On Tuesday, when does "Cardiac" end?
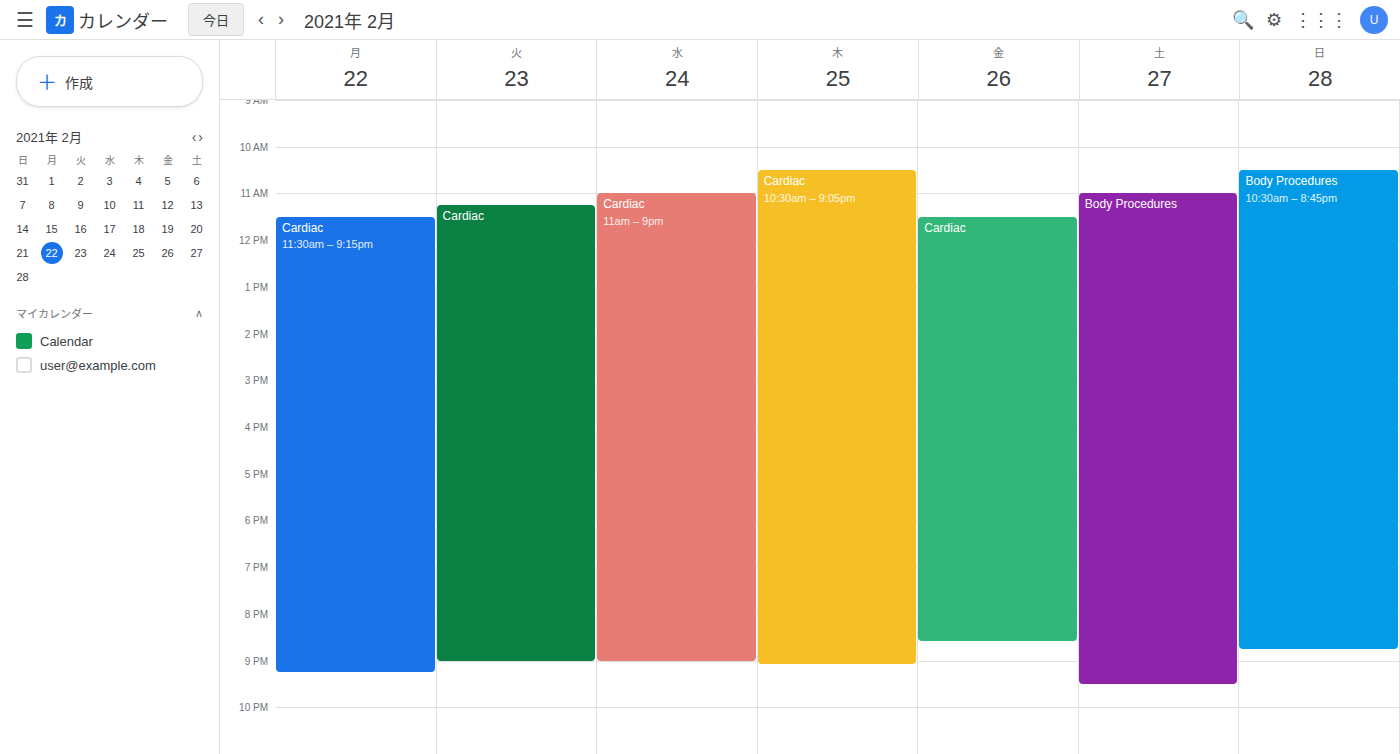
21:00